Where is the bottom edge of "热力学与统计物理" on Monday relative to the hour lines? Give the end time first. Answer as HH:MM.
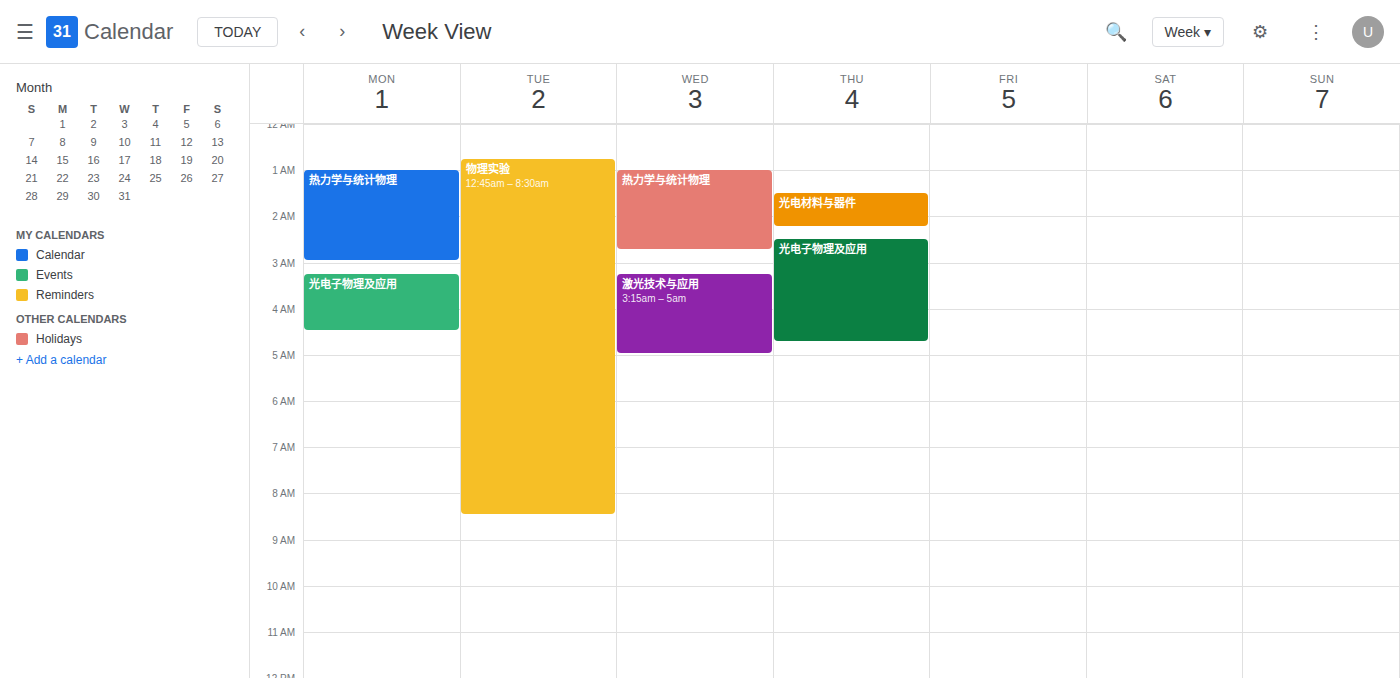
03:00 -- exactly on the 03:00 line.